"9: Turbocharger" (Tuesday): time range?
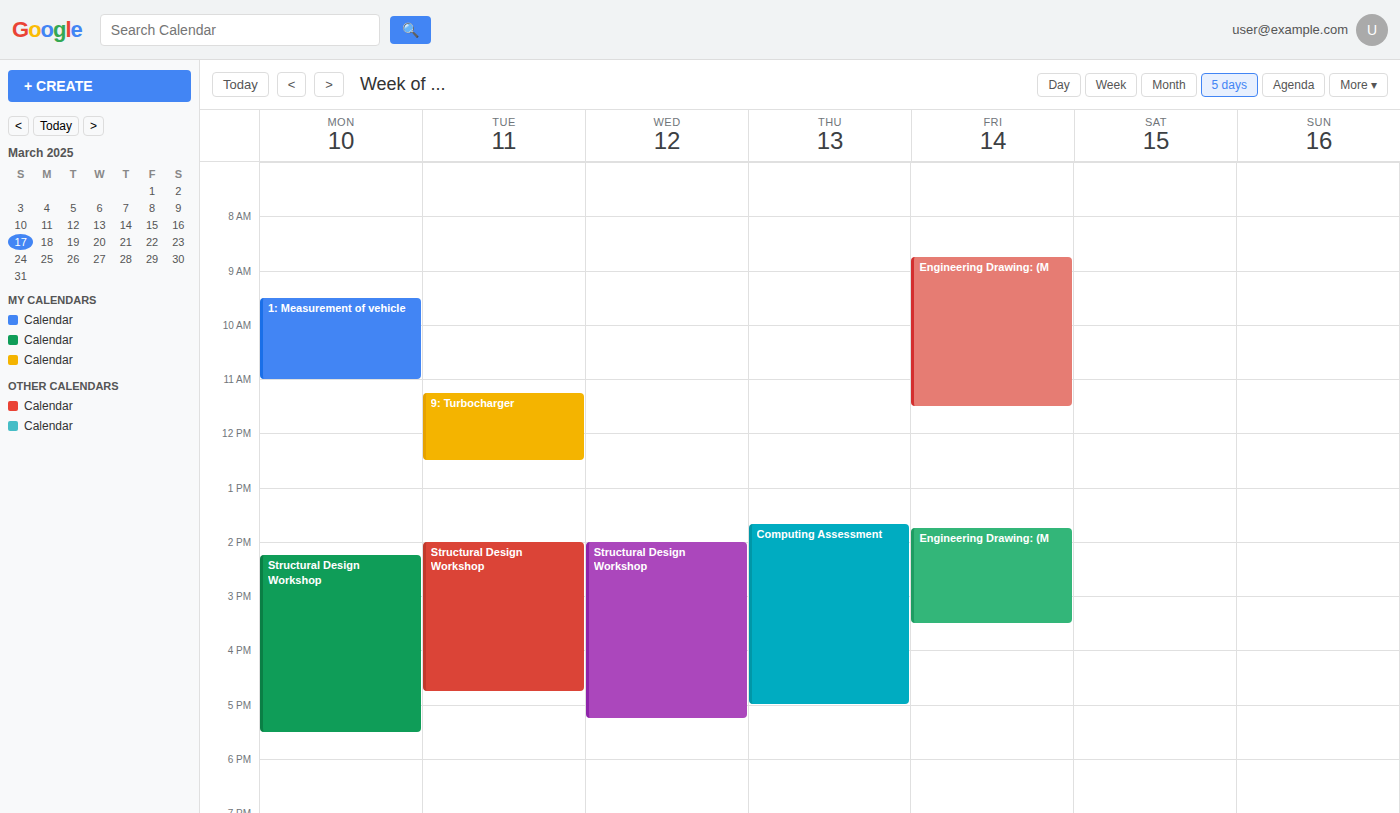
11:15 to 12:30